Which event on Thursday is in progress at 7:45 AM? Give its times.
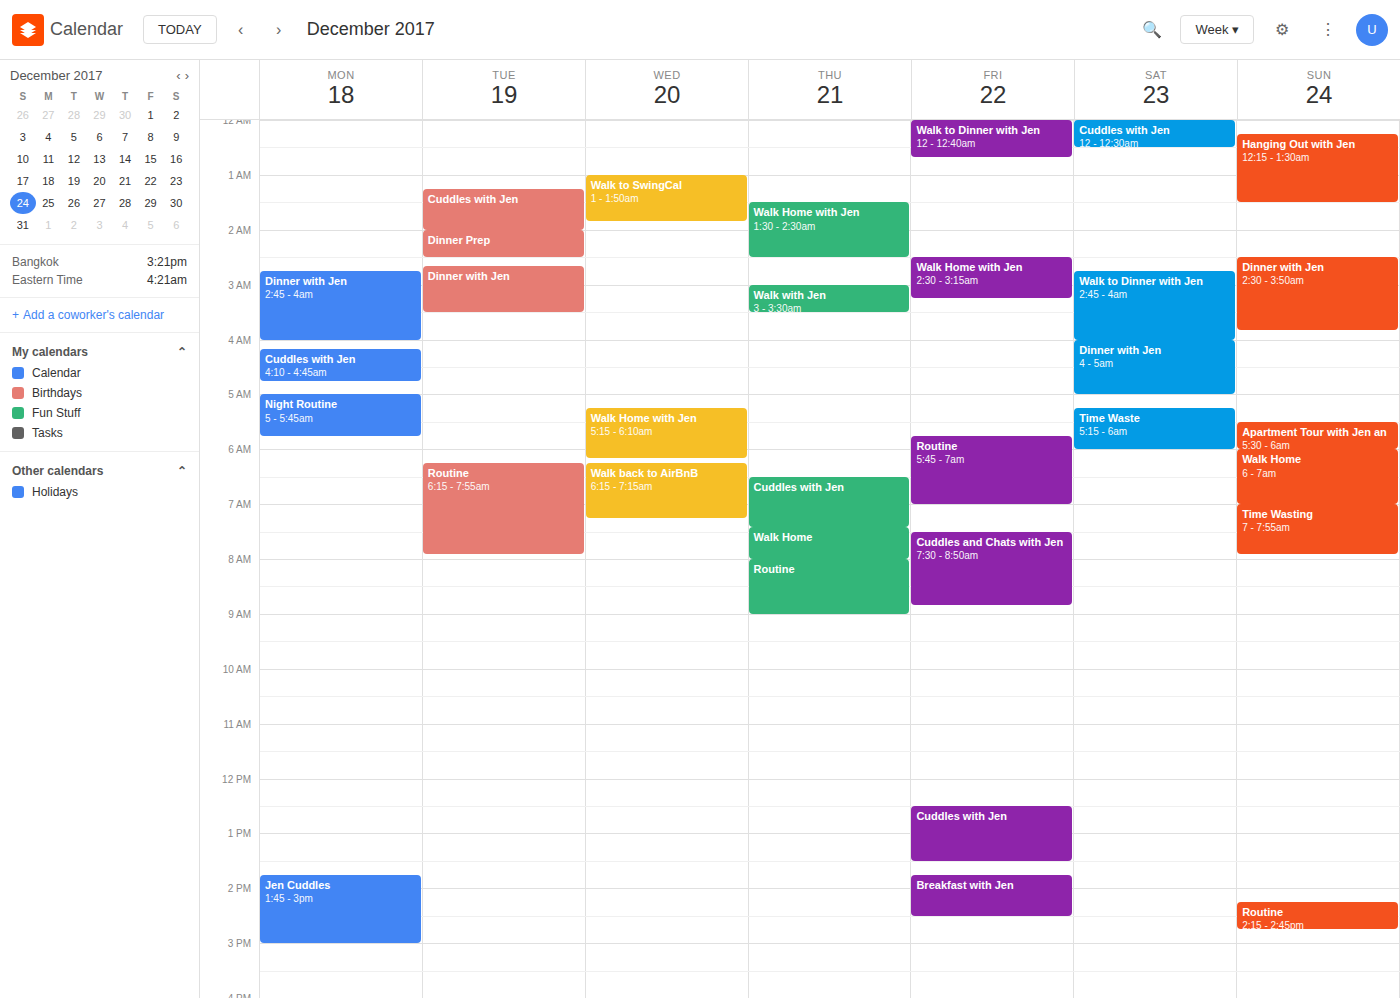
"Walk Home", 7:25 AM to 8:00 AM